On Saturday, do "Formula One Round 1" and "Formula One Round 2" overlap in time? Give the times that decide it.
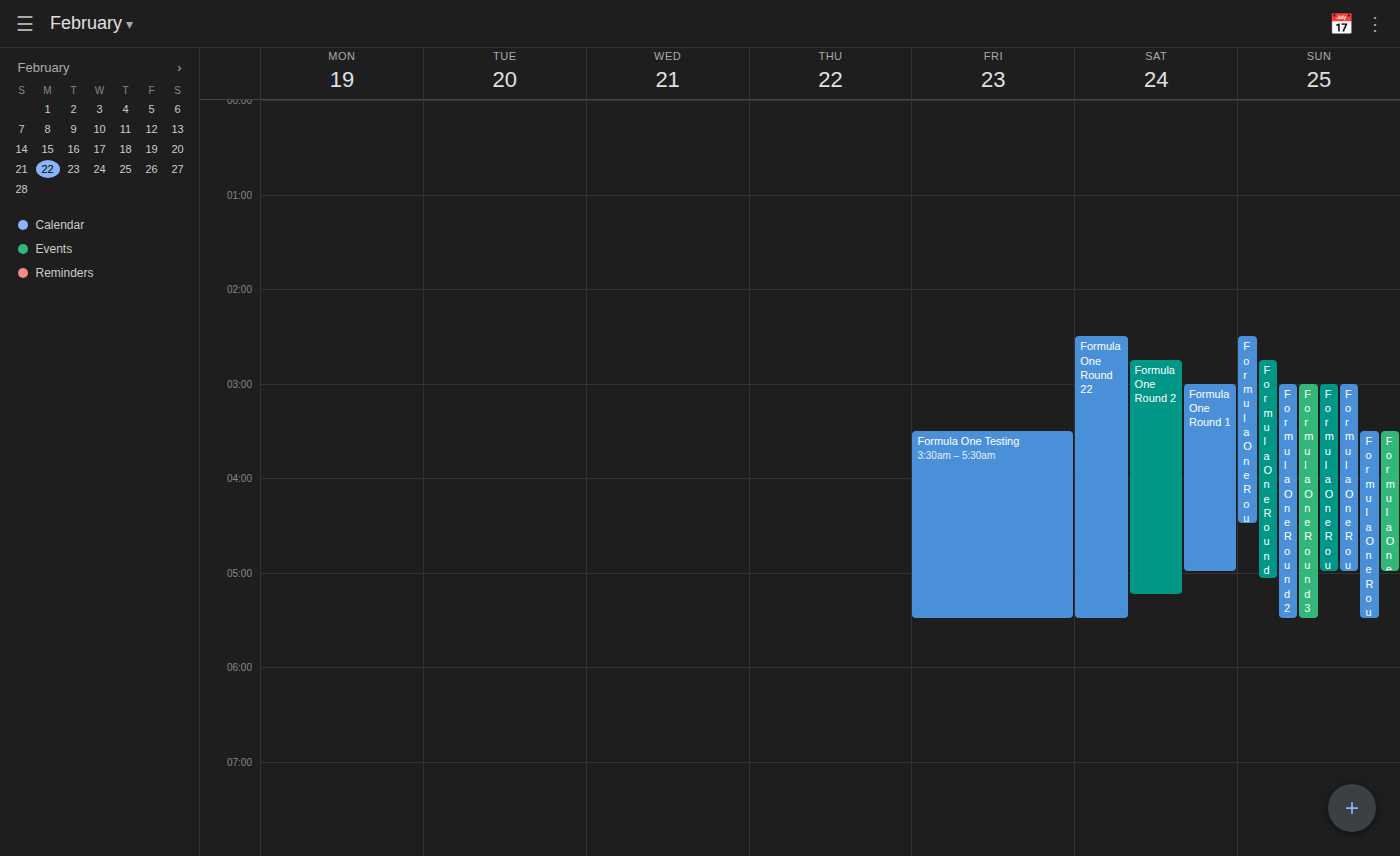
"Formula One Round 1" runs 3:00 AM to 5:00 AM, inside "Formula One Round 2" -- they overlap.